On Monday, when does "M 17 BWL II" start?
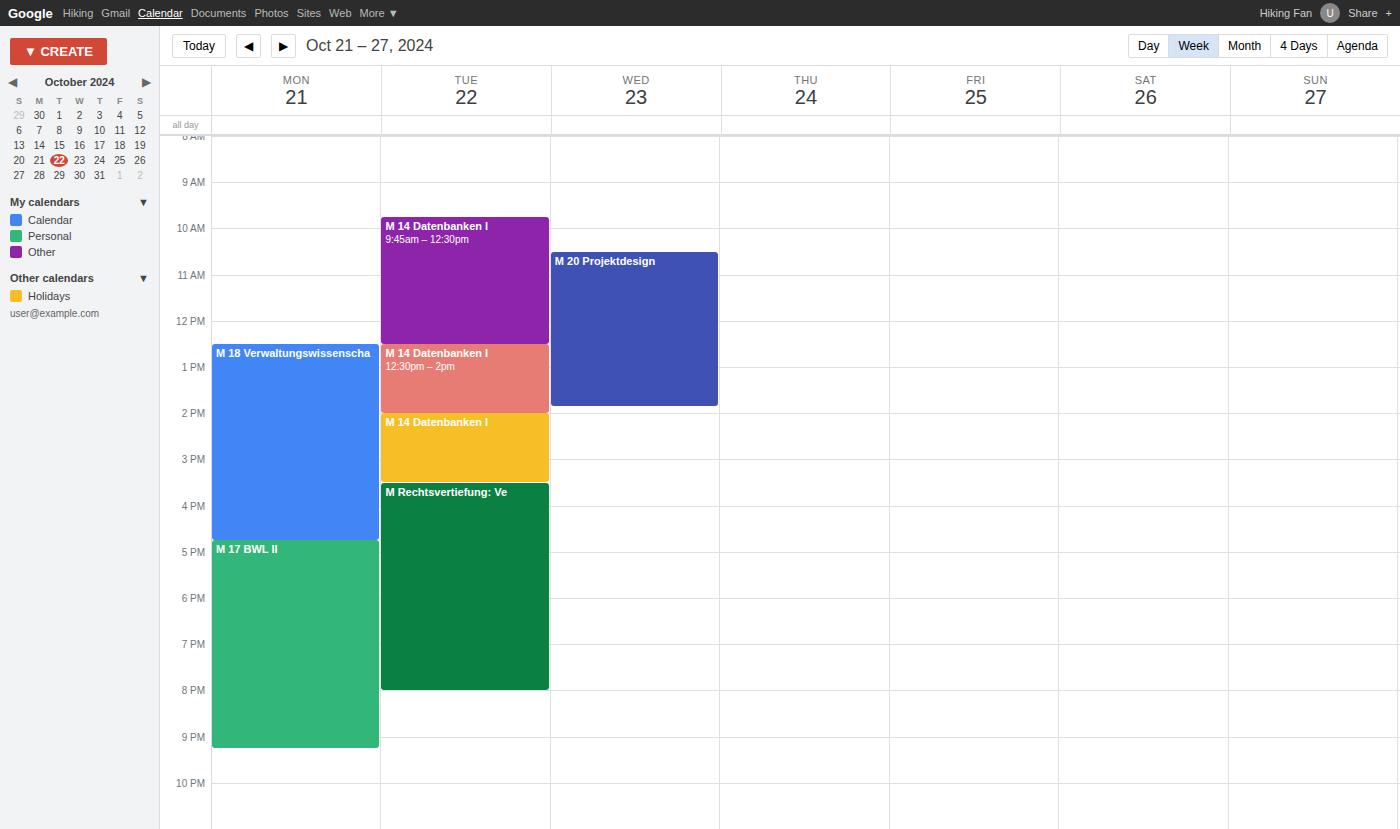
16:45